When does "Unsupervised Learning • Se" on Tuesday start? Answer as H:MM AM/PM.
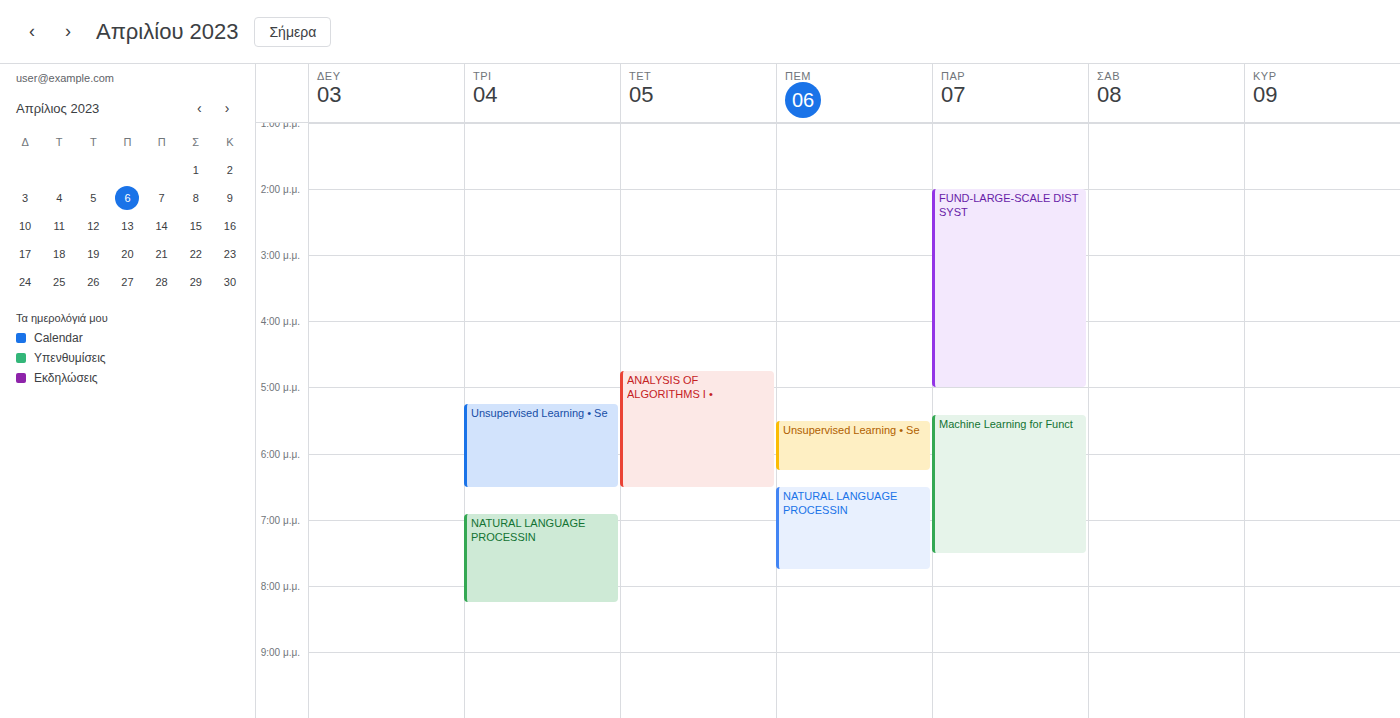
5:15 PM